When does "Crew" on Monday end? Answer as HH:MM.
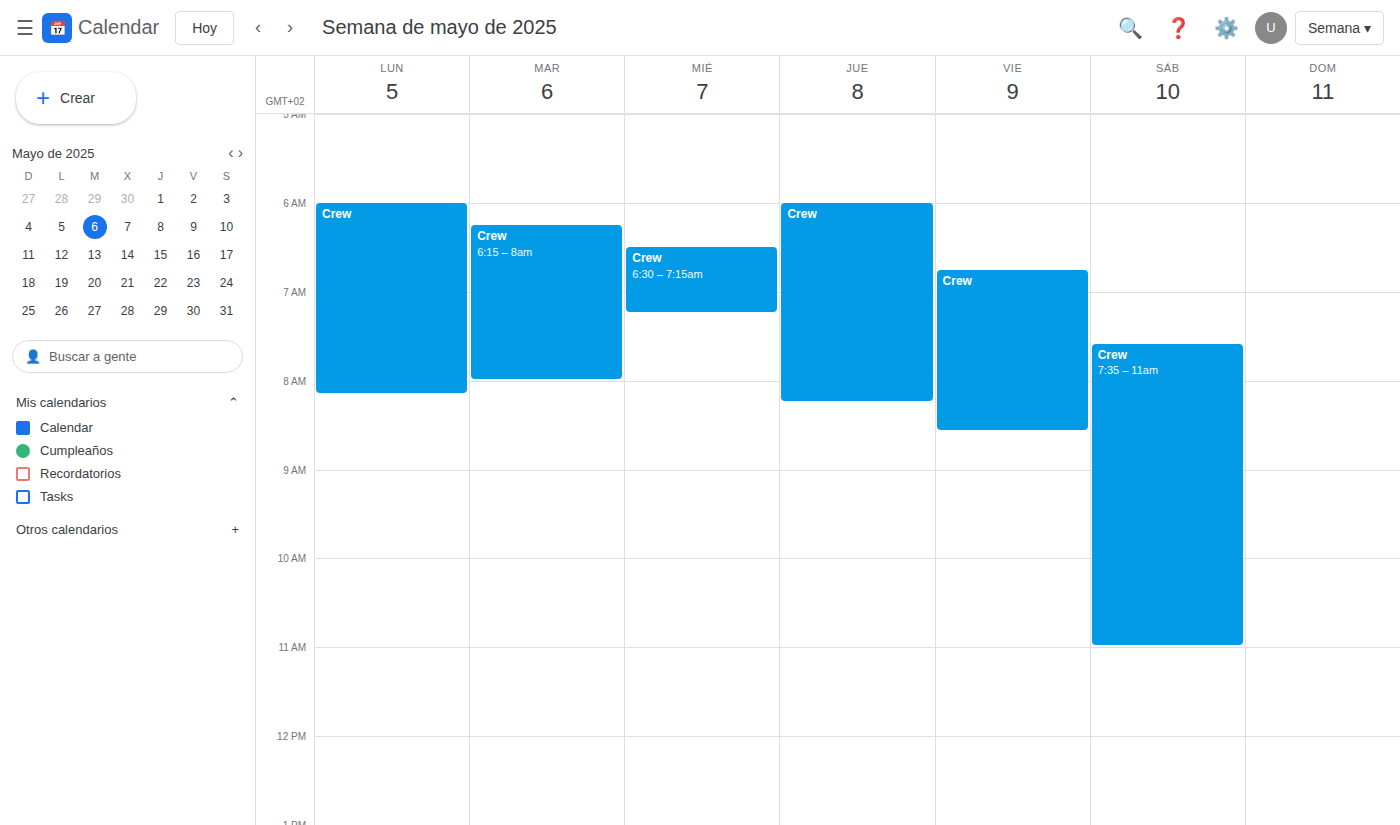
08:10